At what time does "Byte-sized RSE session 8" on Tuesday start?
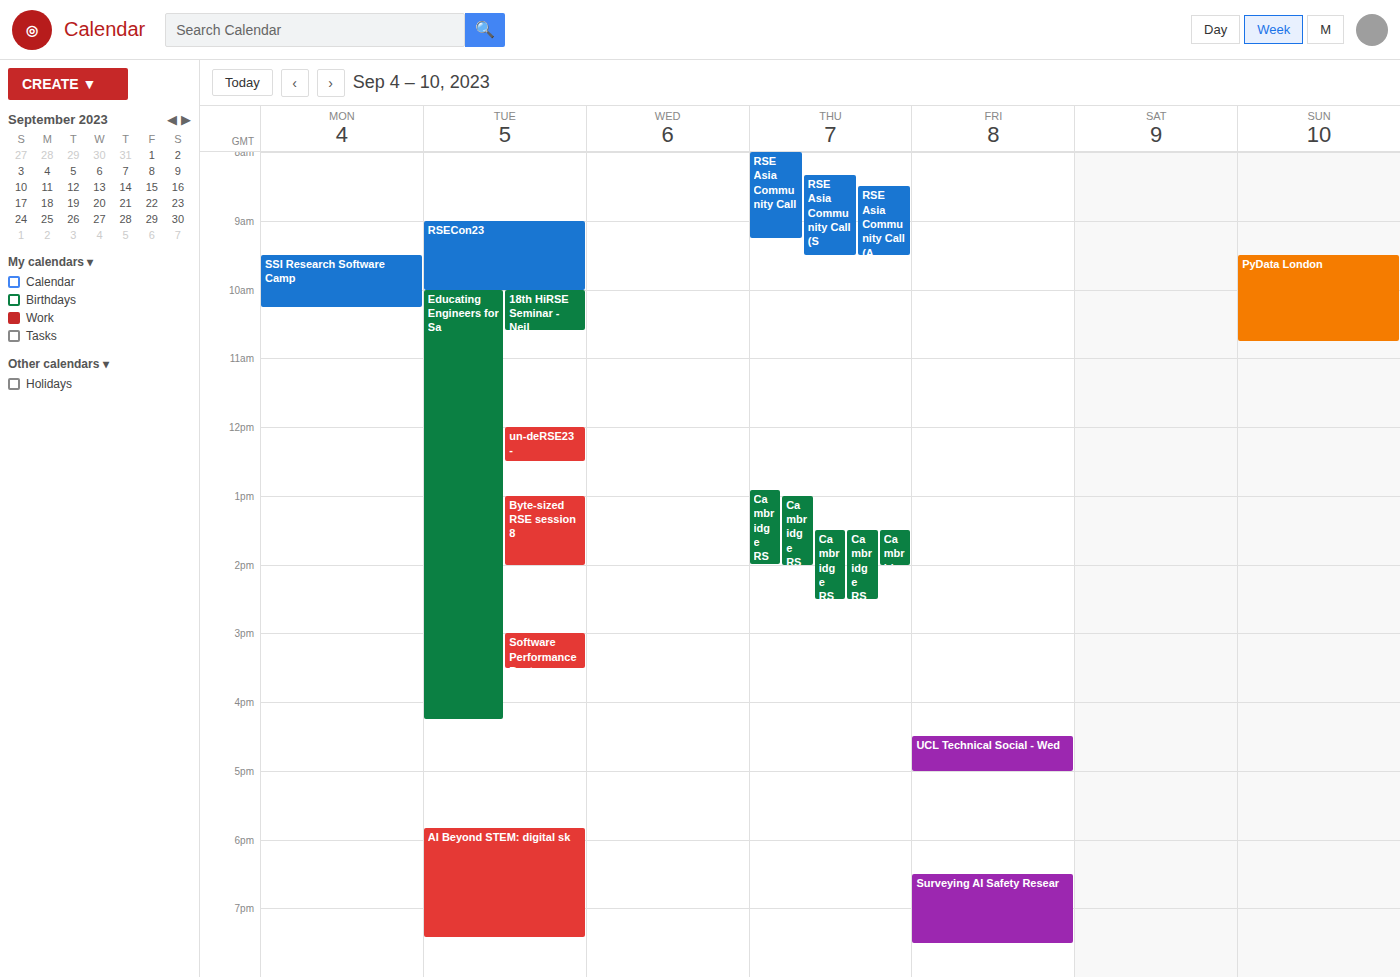
1:00 PM